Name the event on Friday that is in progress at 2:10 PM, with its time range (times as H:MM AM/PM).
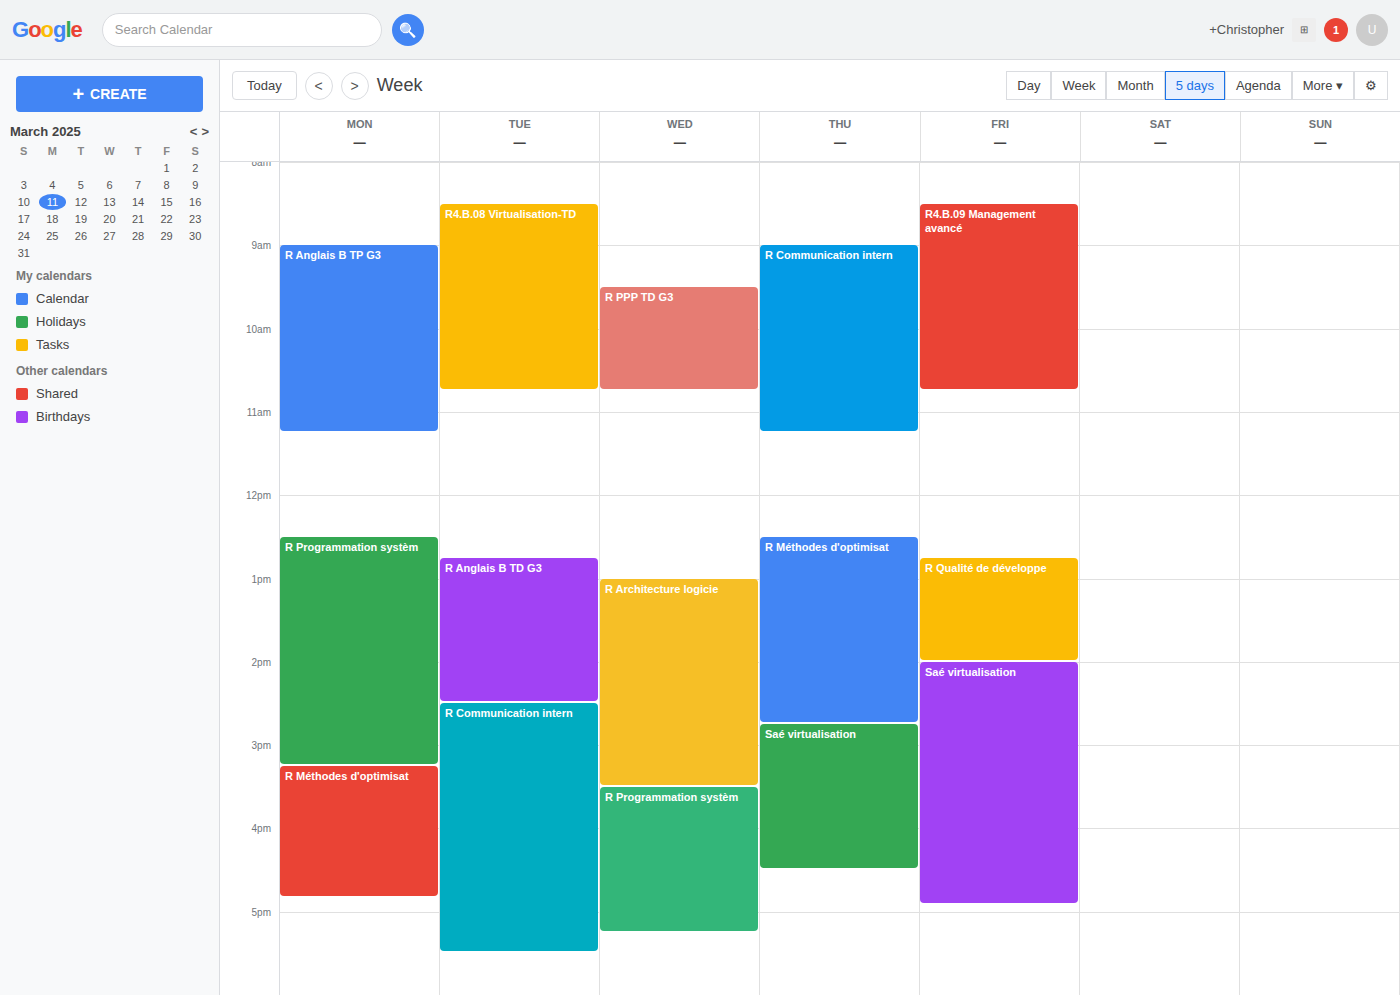
"Saé virtualisation", 2:00 PM to 4:55 PM